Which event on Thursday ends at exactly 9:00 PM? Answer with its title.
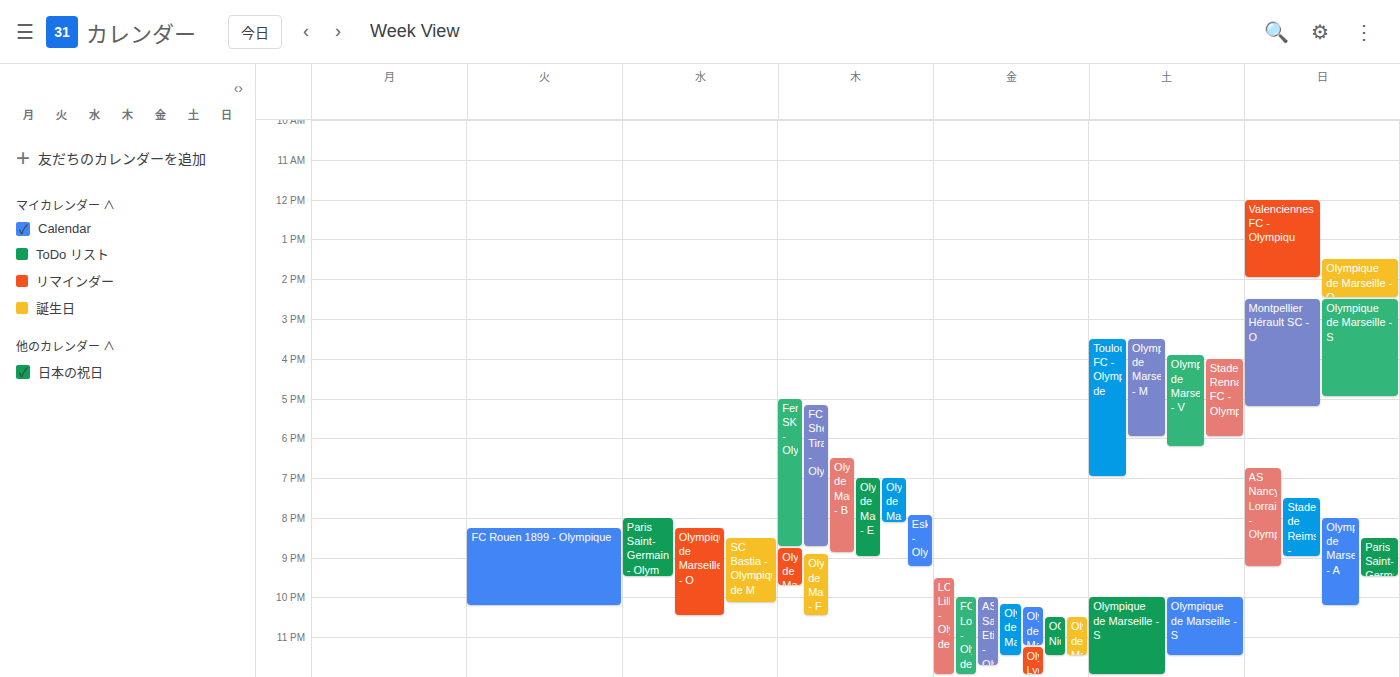
"Olympique de Marseille - E"